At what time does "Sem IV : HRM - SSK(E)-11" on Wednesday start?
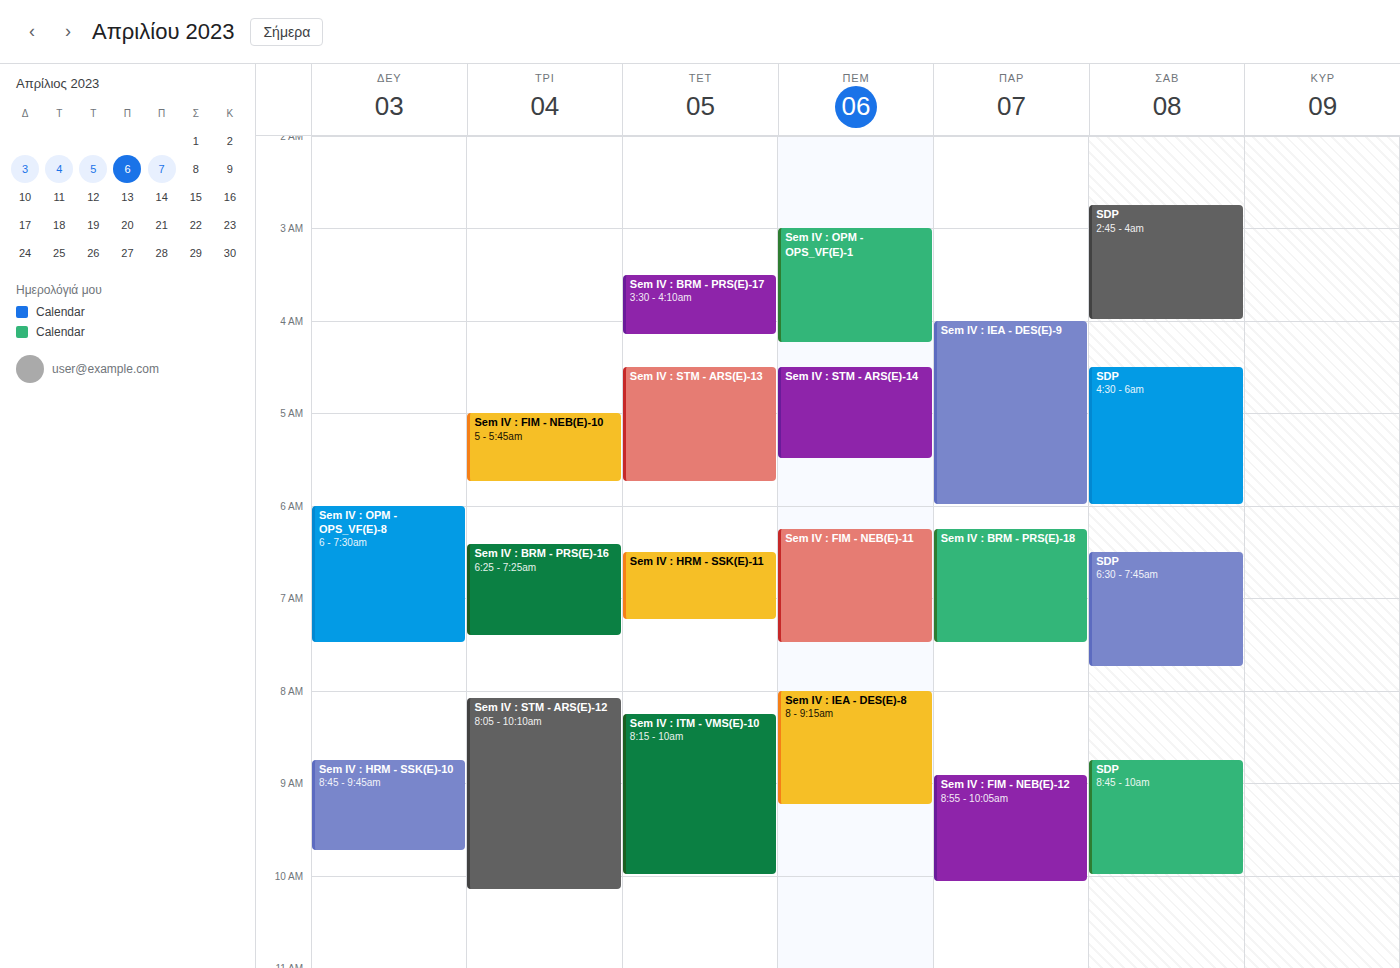
6:30 AM